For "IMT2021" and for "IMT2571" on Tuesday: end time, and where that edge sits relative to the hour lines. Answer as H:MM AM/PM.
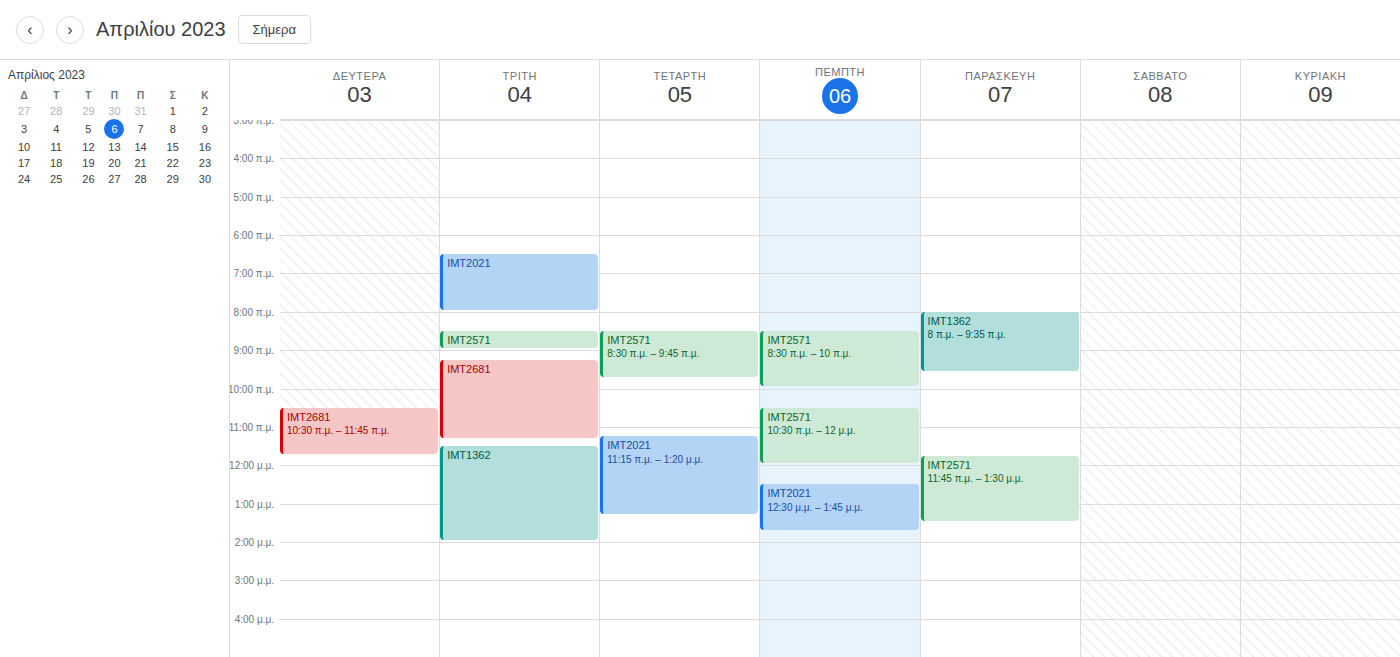
"IMT2021": 8:00 AM, exactly on the 8 AM line. "IMT2571": 9:00 AM, exactly on the 9 AM line.